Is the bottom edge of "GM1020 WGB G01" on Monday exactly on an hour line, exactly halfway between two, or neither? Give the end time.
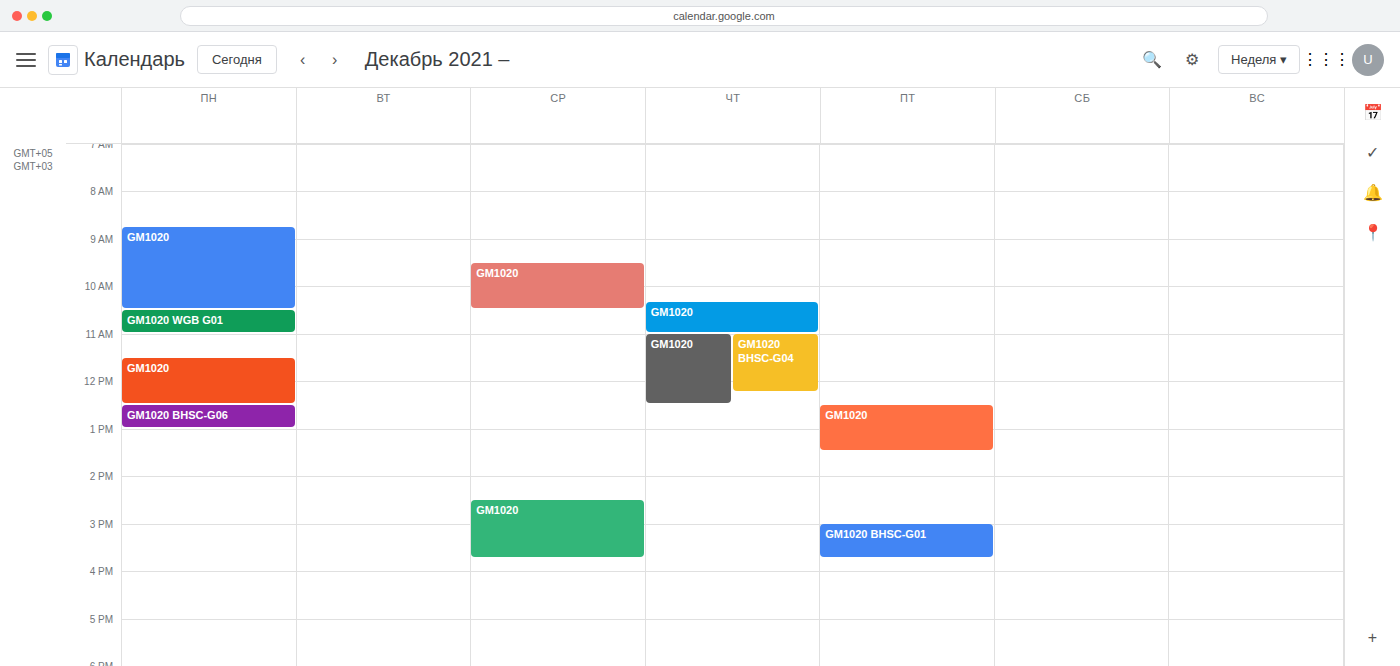
11:00 AM -- exactly on the 11 AM line.